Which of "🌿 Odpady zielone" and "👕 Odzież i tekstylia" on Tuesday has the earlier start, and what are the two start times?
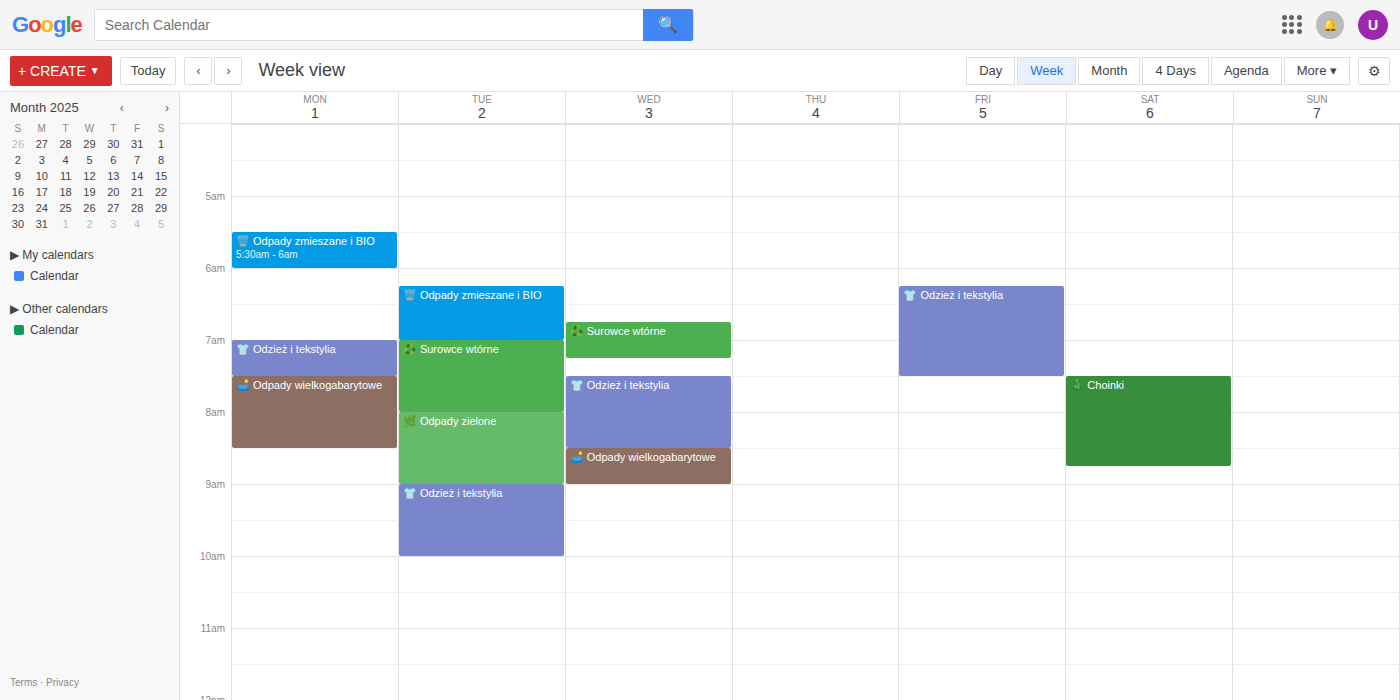
"🌿 Odpady zielone" 8:00 AM; "👕 Odzież i tekstylia" 9:00 AM.